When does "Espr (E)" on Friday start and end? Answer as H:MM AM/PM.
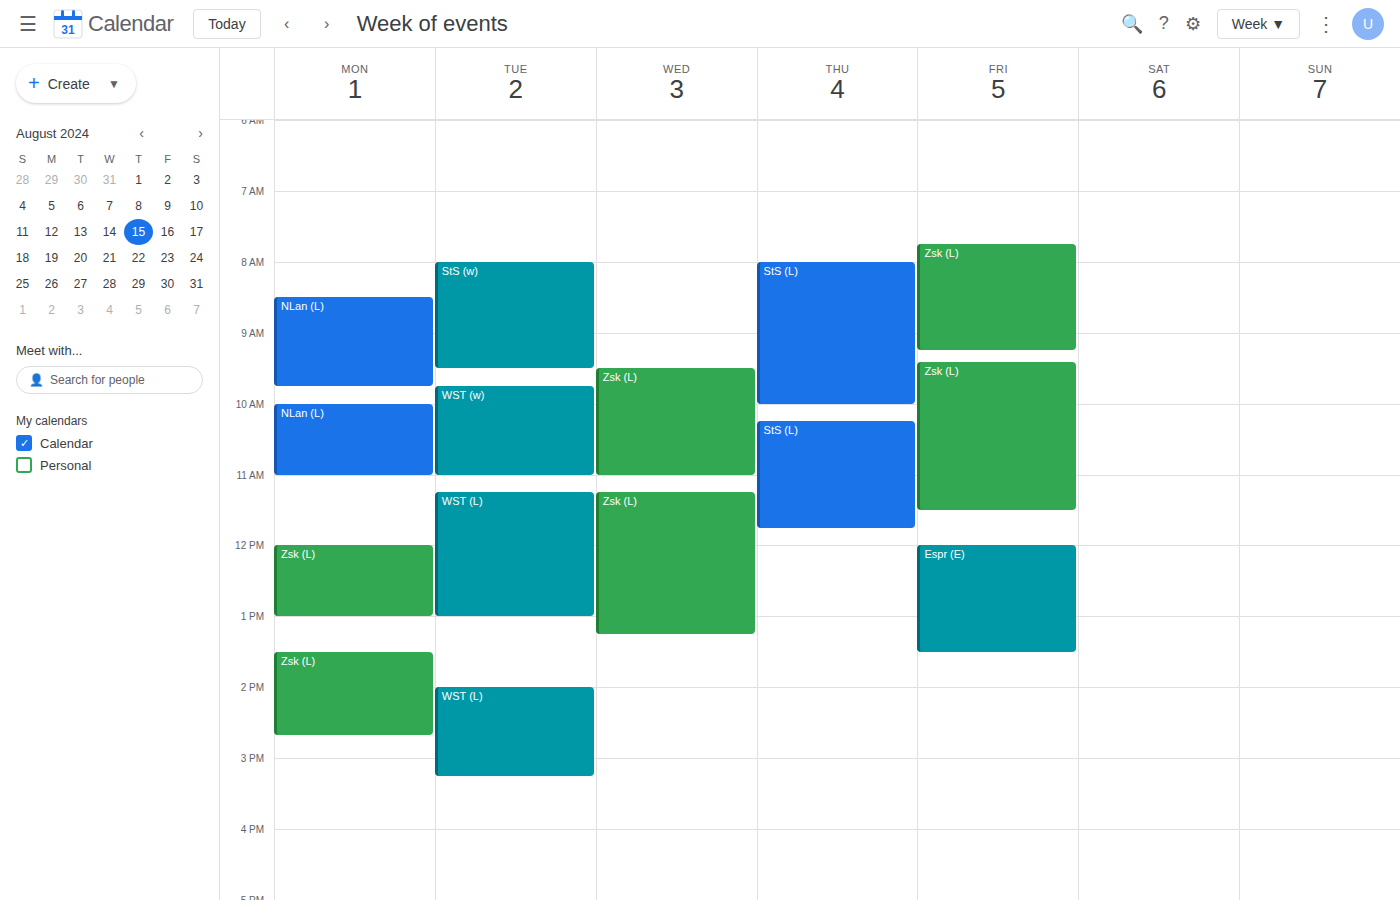
12:00 PM to 1:30 PM